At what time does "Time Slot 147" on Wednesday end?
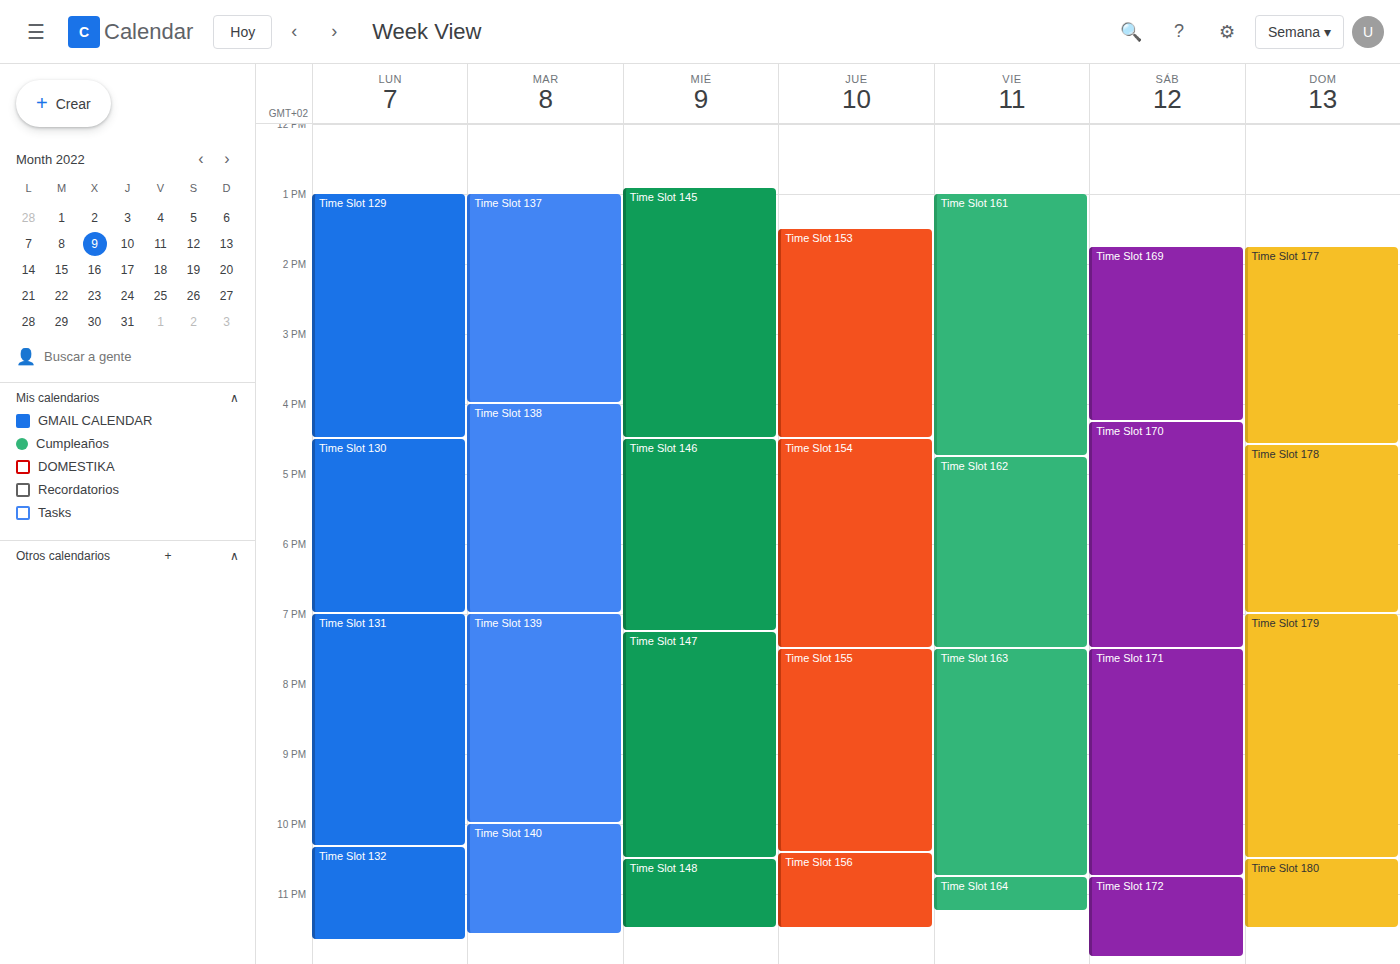
10:30 PM